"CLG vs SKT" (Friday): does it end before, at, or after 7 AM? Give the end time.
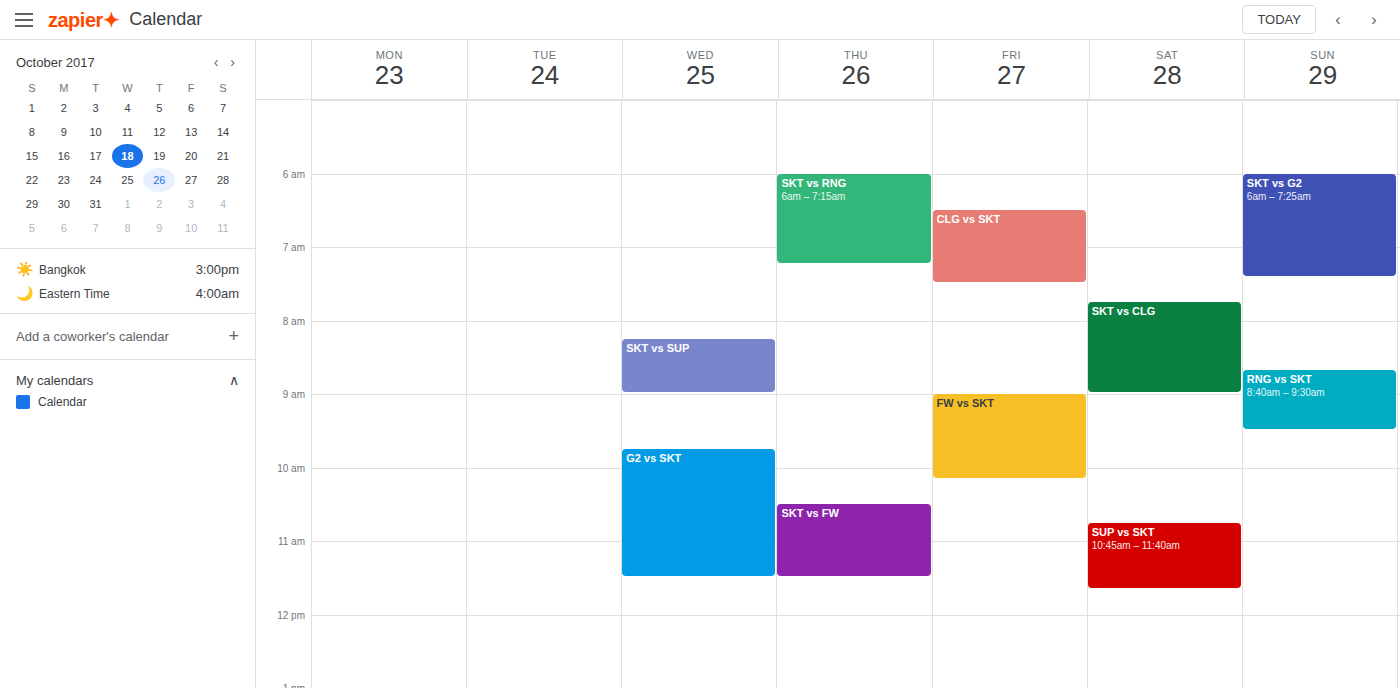
7:30 AM -- after 7 AM, 30 minutes below the 7 AM line.